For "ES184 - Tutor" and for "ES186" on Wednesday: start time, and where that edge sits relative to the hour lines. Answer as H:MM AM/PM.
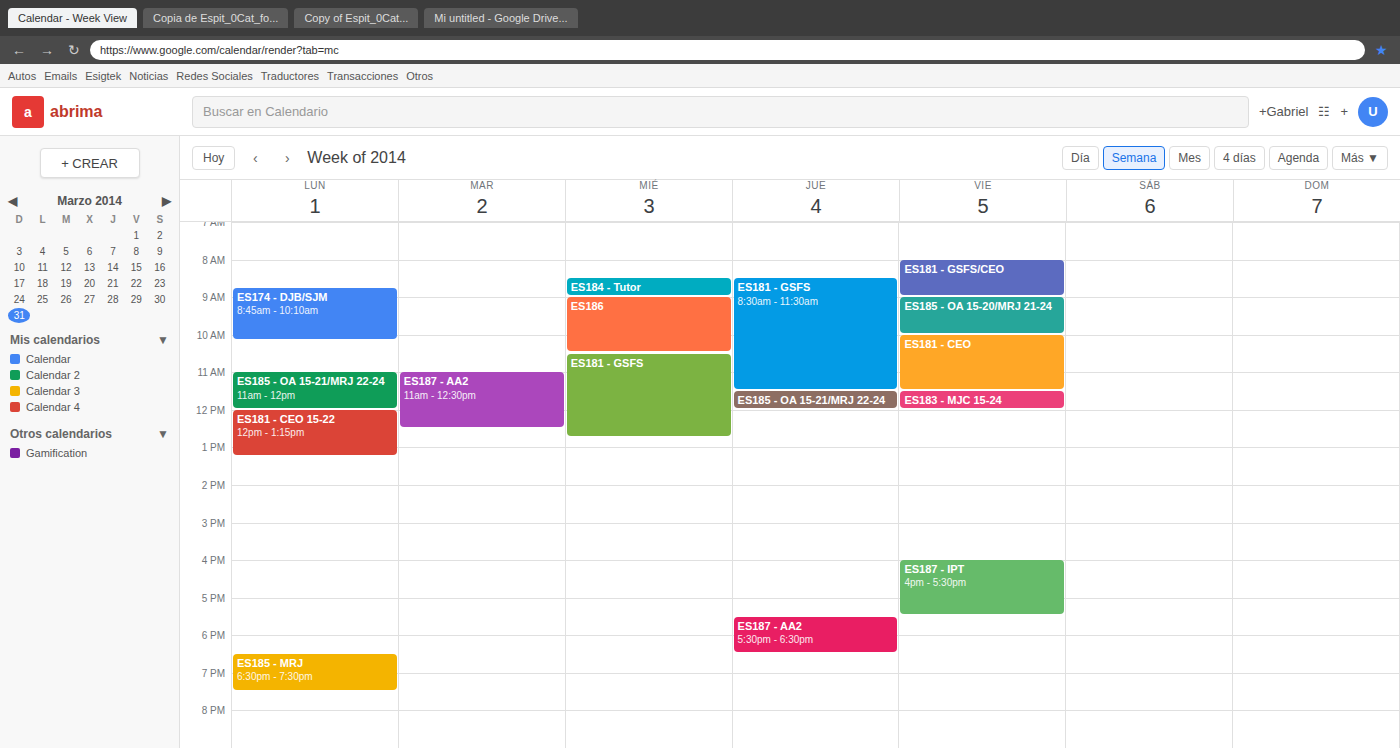
"ES184 - Tutor": 8:30 AM, halfway between the 8 AM and 9 AM lines. "ES186": 9:00 AM, exactly on the 9 AM line.